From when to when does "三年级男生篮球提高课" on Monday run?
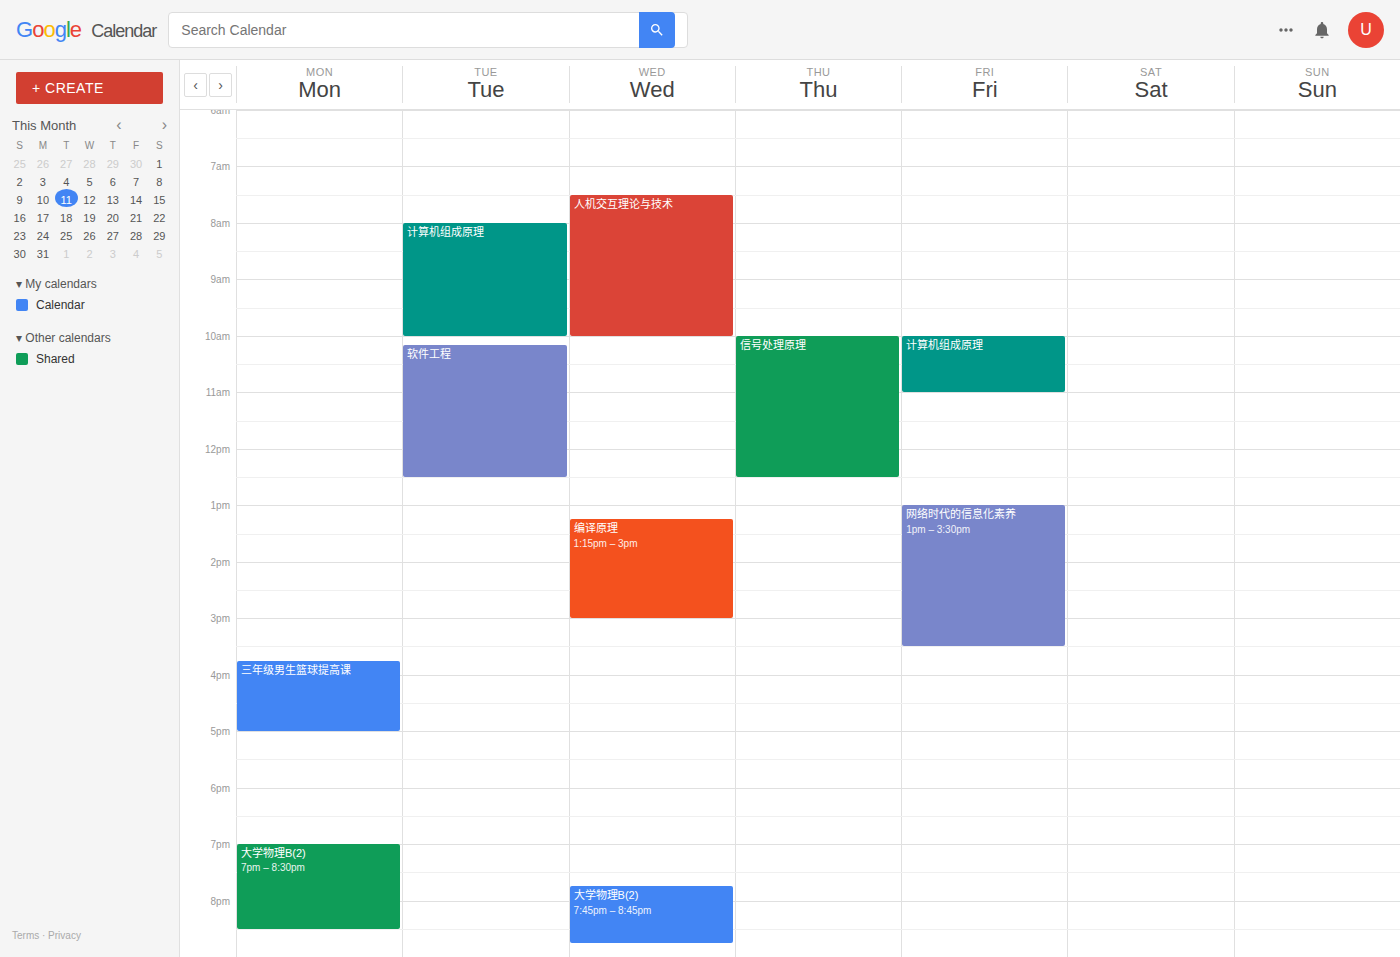
3:45 PM to 5:00 PM